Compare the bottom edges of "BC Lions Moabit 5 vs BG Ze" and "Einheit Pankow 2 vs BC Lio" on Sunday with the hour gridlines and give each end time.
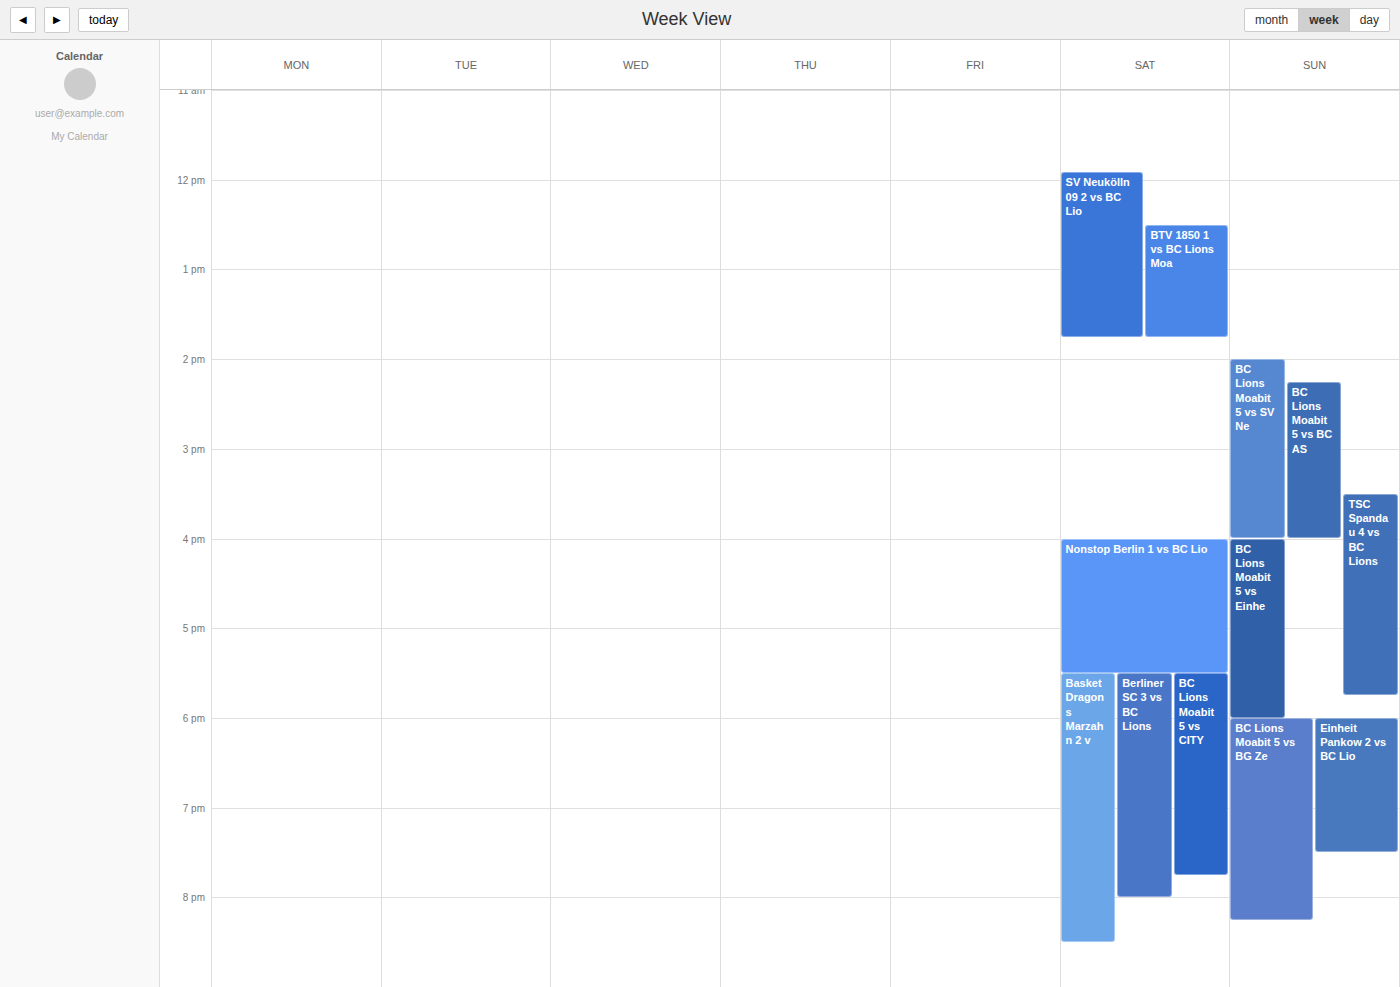
"BC Lions Moabit 5 vs BG Ze": 8:15 PM, neither: a quarter of the way from the 8 PM line to the 9 PM line. "Einheit Pankow 2 vs BC Lio": 7:30 PM, halfway between the 7 PM and 8 PM lines.